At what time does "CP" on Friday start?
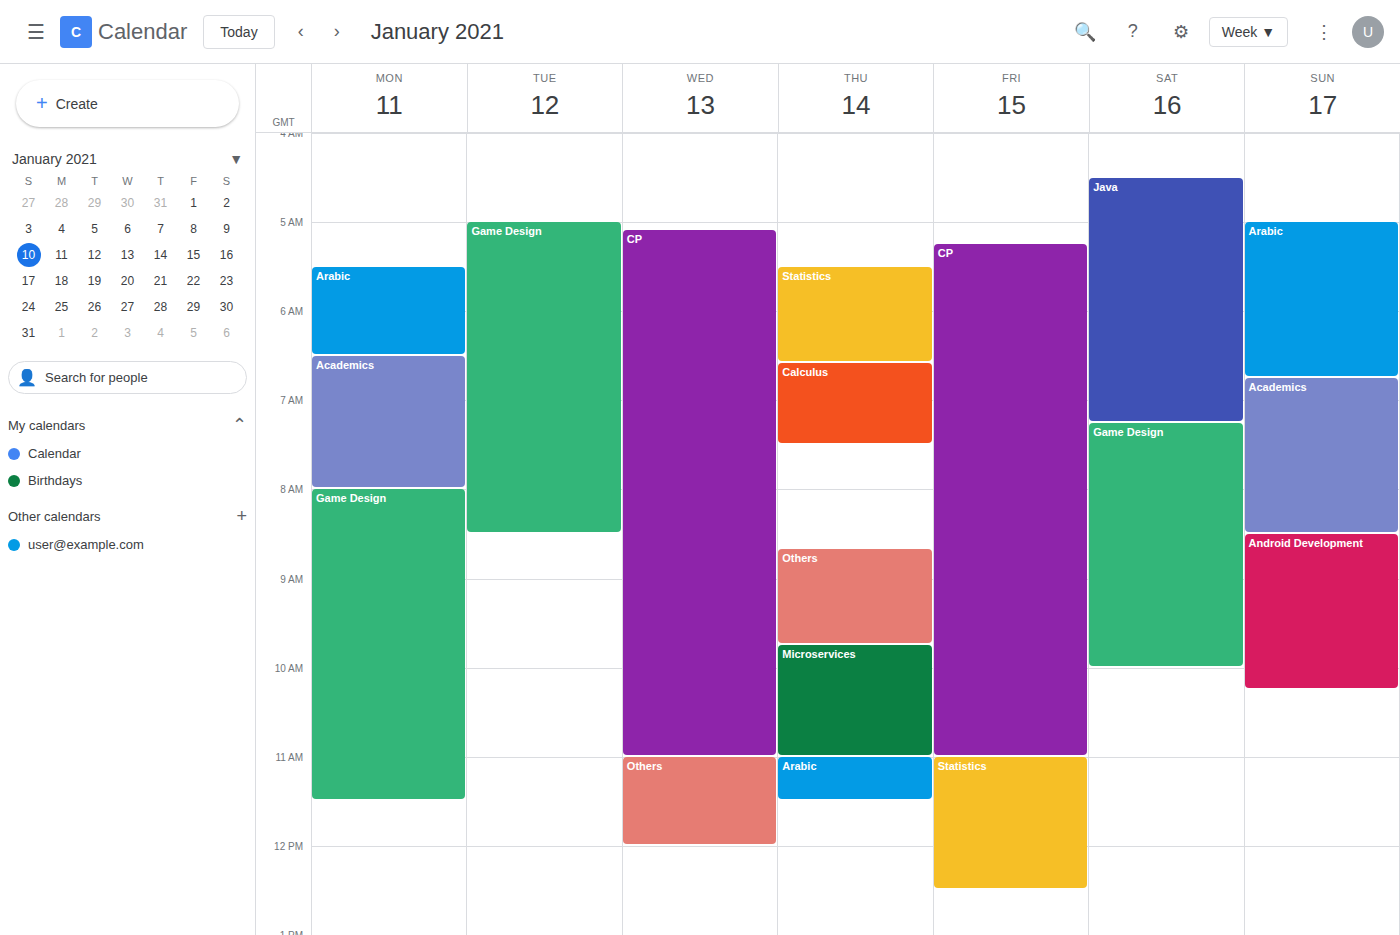
5:15 AM